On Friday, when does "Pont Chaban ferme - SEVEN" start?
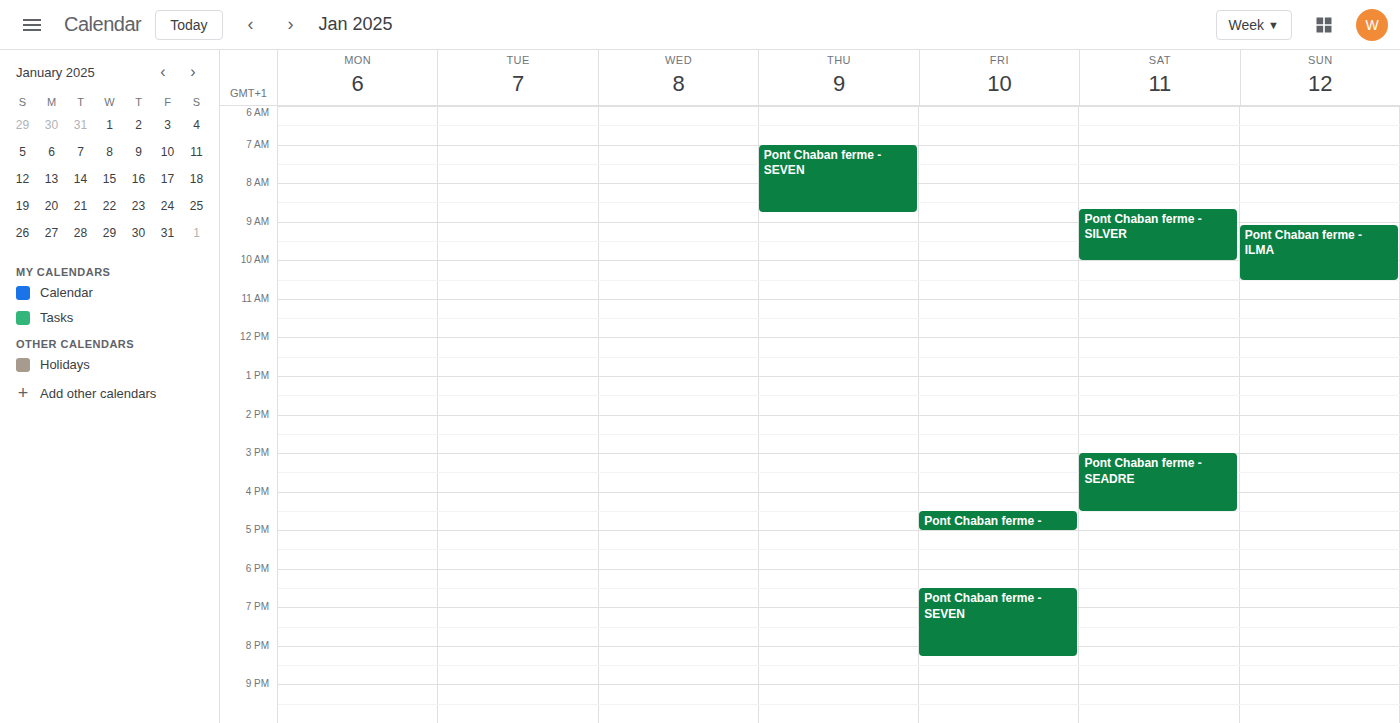
6:30 PM